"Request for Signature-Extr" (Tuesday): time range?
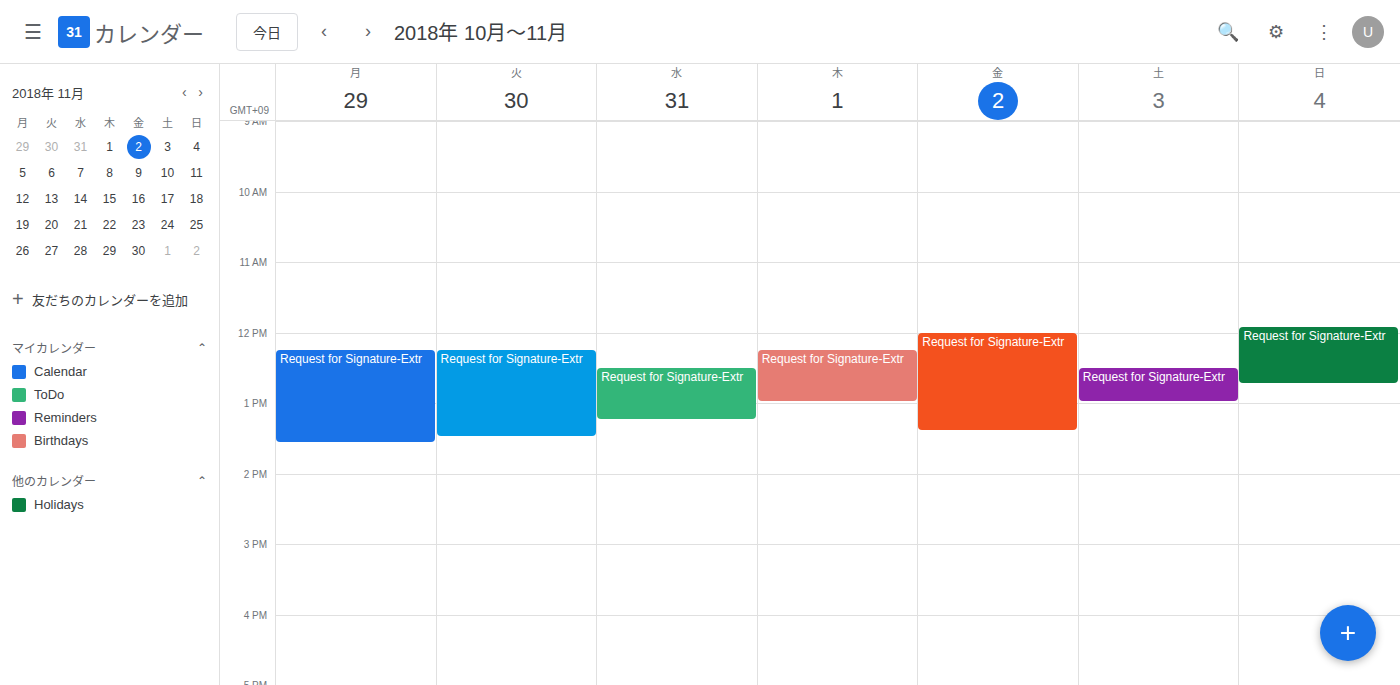
12:15 PM to 1:30 PM